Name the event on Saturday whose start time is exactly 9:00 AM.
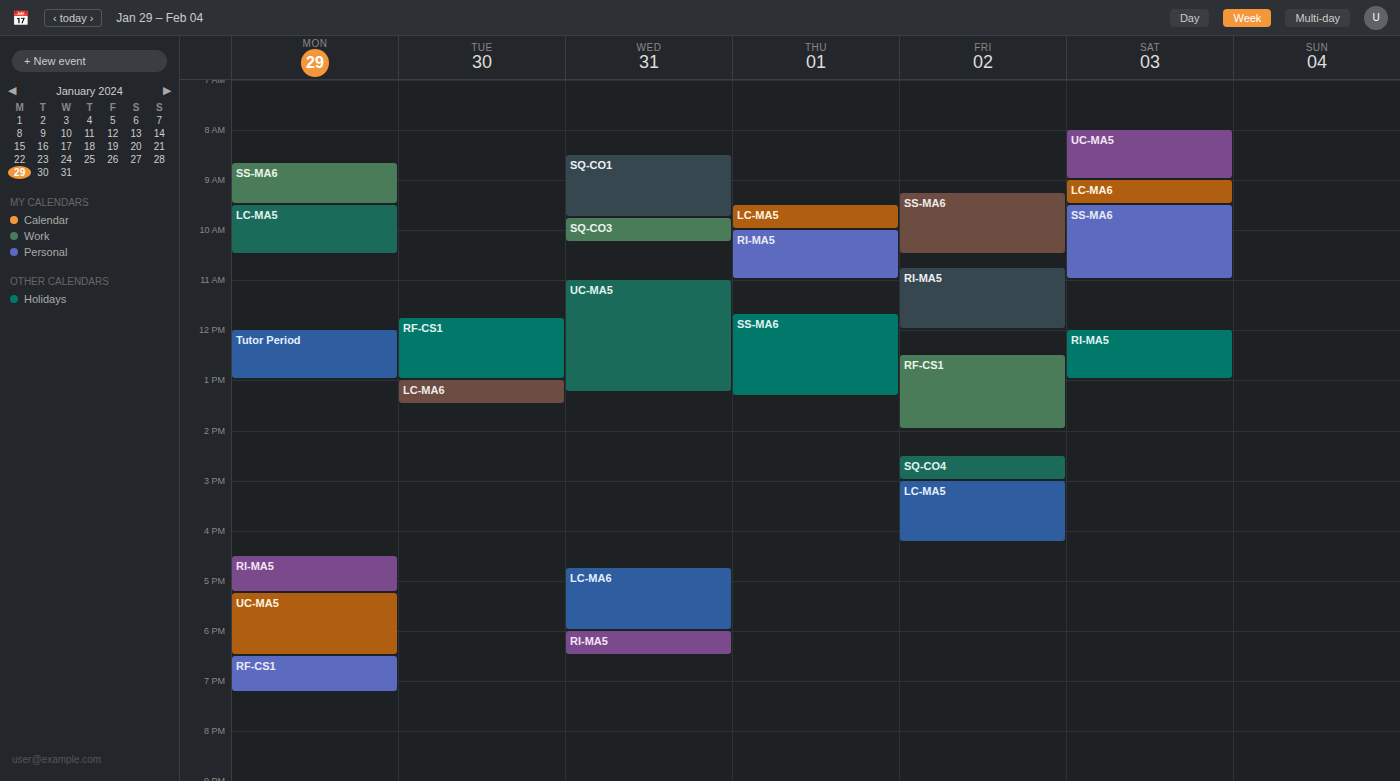
"LC-MA6"